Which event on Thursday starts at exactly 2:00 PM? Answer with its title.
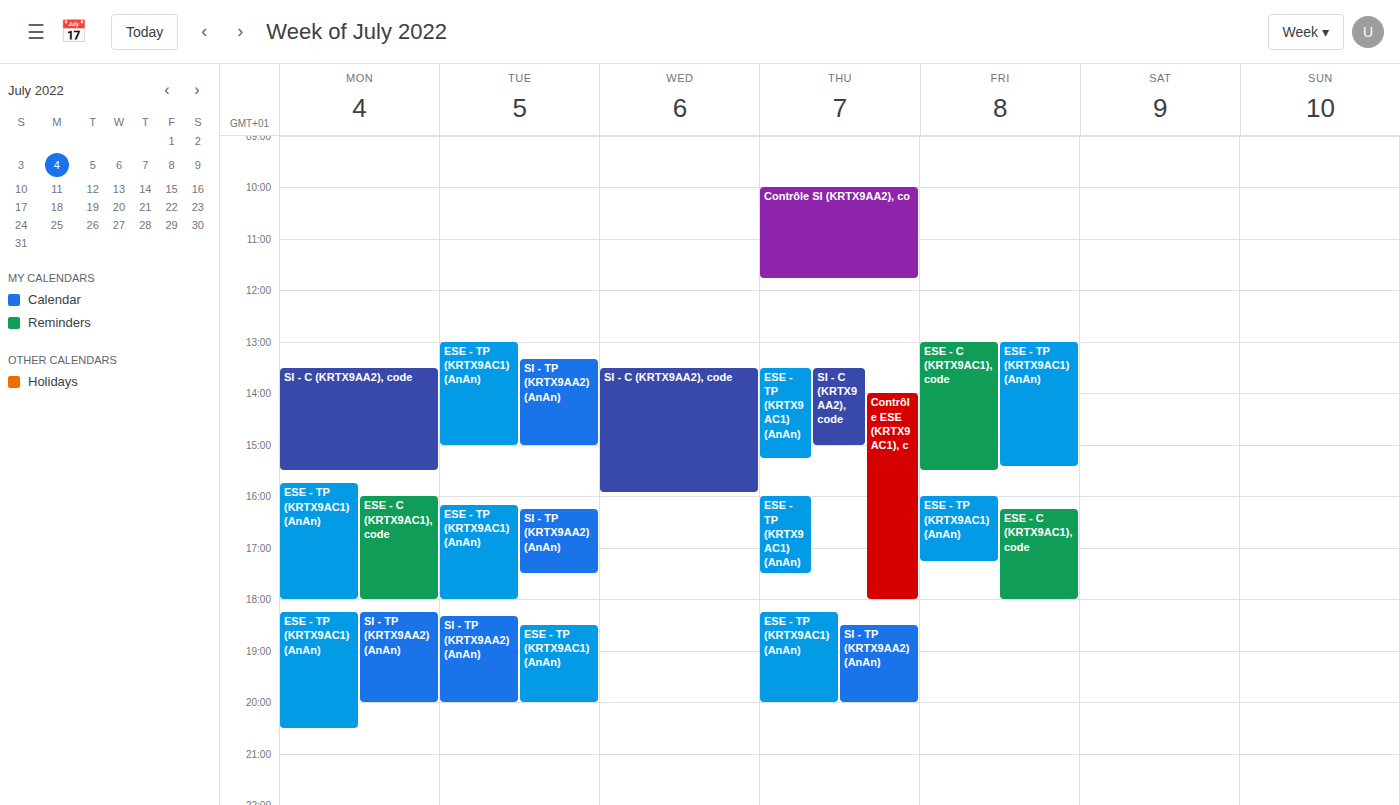
"Contrôle ESE (KRTX9AC1), c"